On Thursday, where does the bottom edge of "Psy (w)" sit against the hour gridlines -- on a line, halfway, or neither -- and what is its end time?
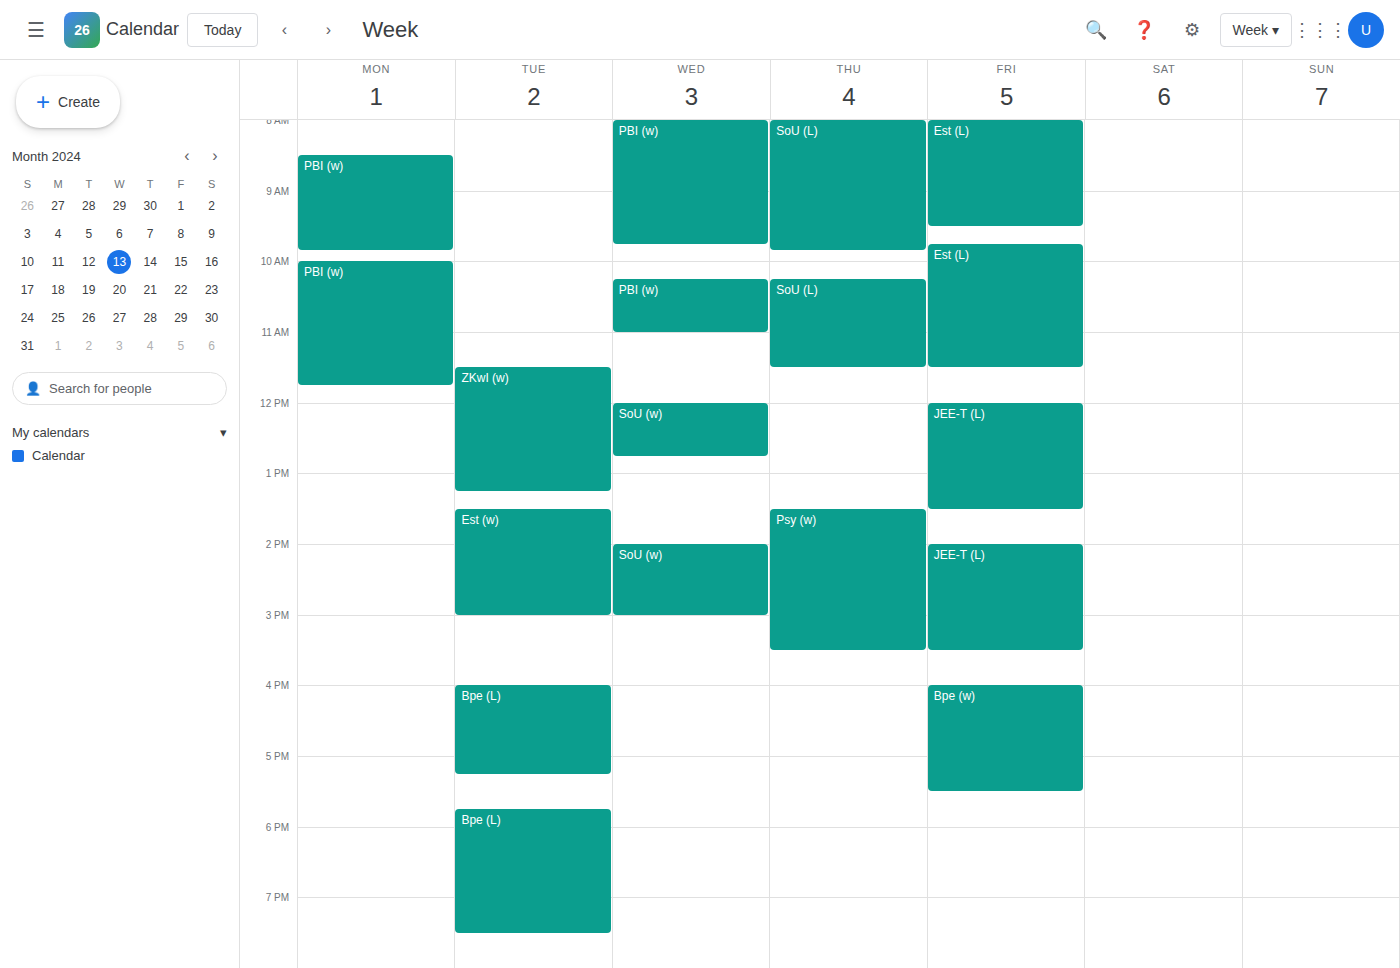
3:30 PM -- halfway between the 3 PM and 4 PM lines.